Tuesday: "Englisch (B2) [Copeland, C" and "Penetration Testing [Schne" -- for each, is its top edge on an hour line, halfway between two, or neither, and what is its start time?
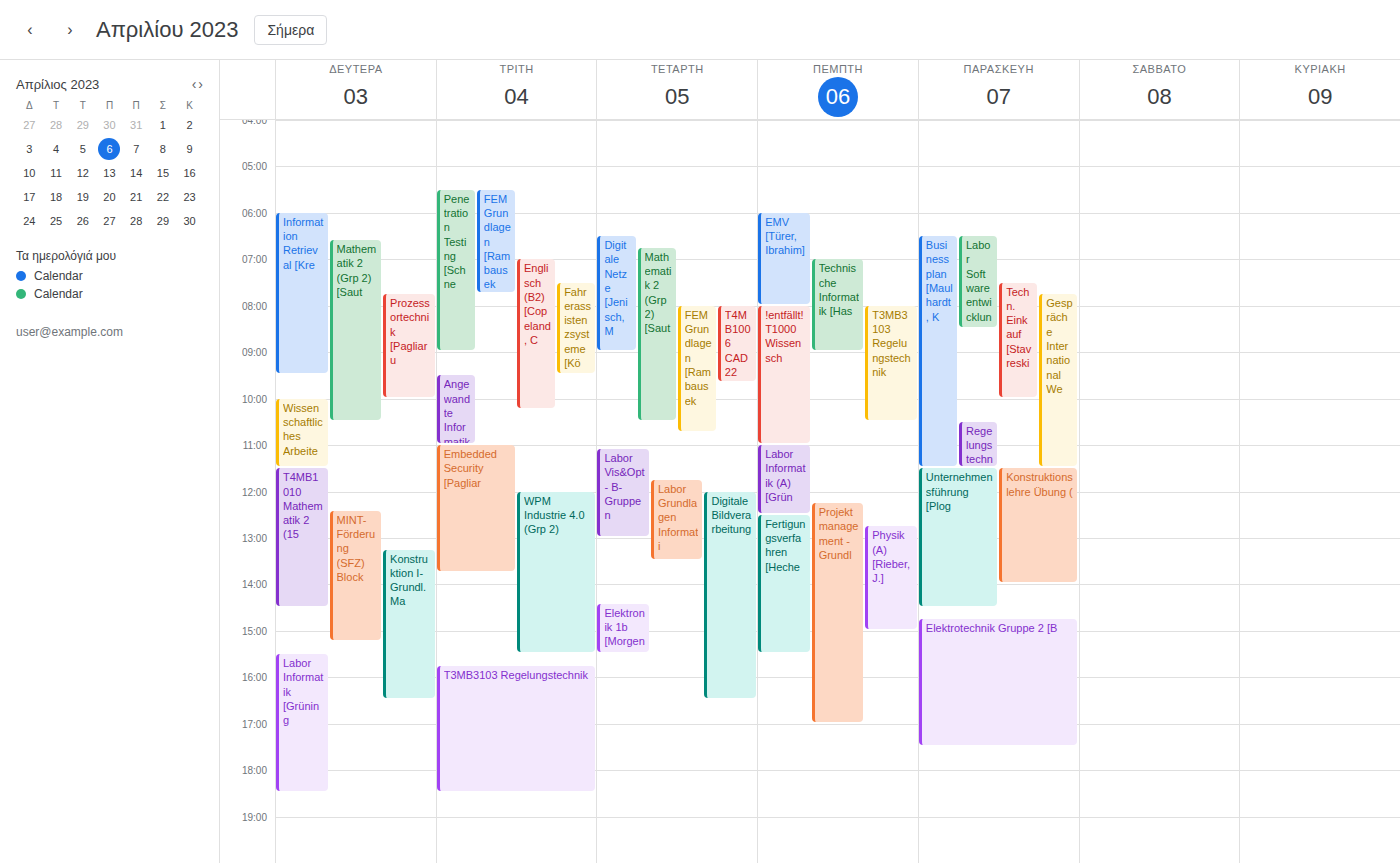
"Englisch (B2) [Copeland, C": 7:00 AM, exactly on the 7 AM line. "Penetration Testing [Schne": 5:30 AM, halfway between the 5 AM and 6 AM lines.